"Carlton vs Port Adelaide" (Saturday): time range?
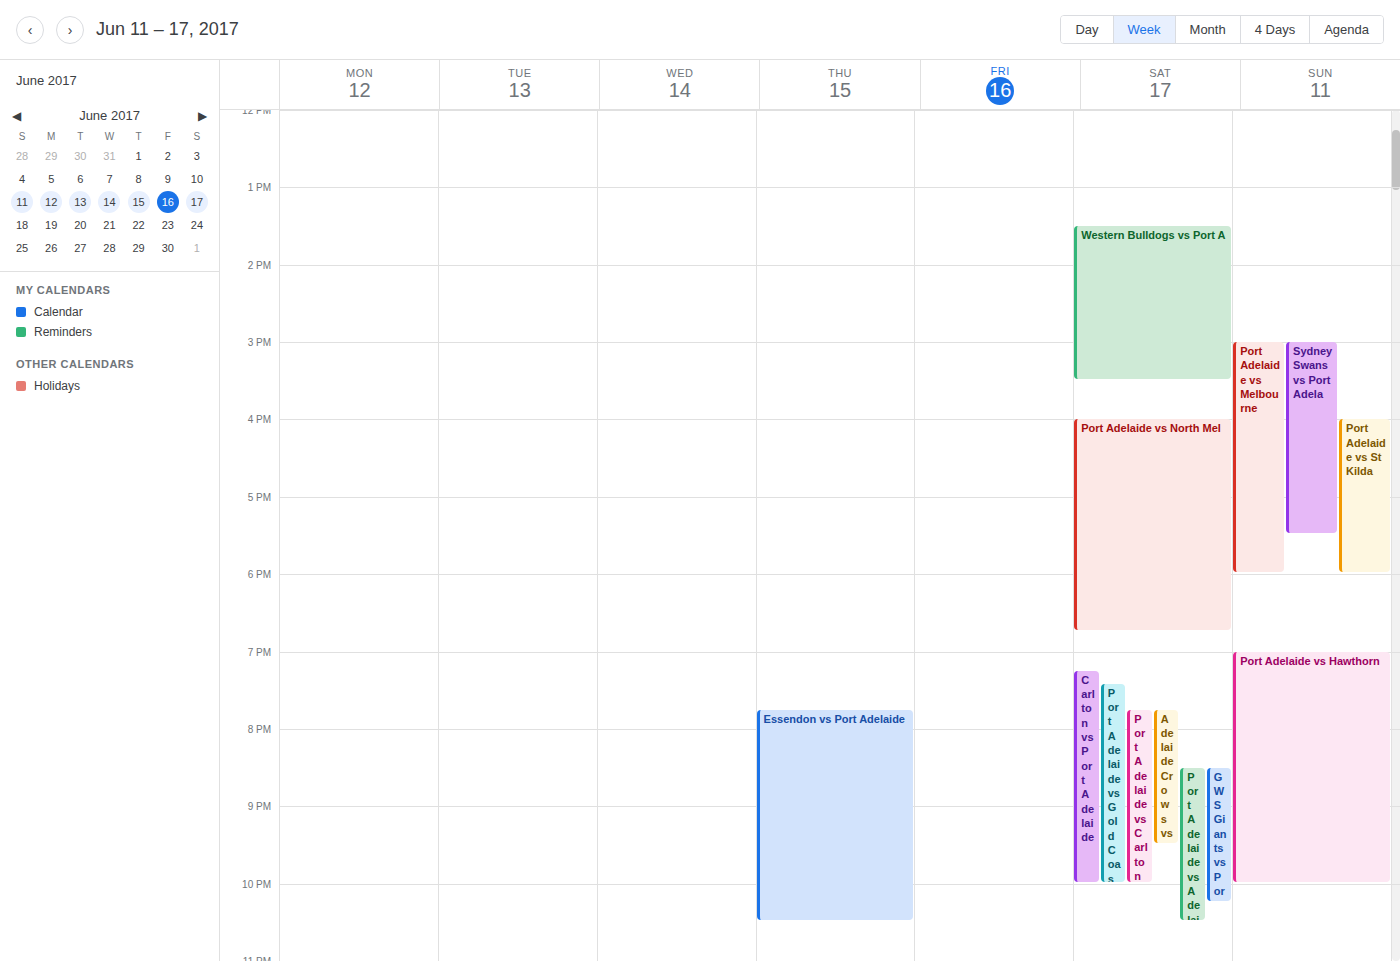
19:15 to 22:00